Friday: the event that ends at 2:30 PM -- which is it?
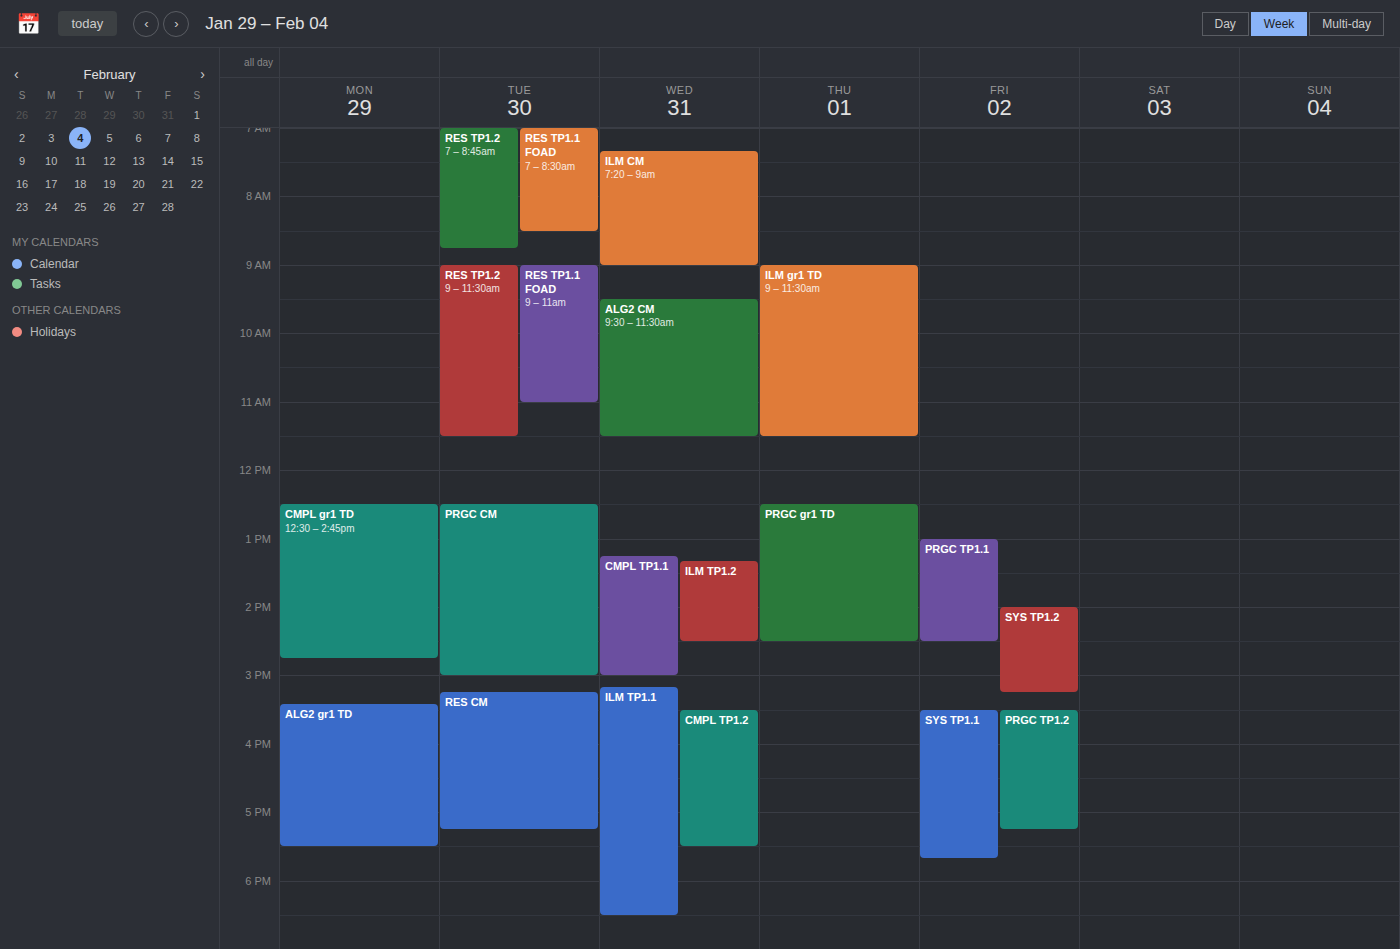
"PRGC TP1.1"